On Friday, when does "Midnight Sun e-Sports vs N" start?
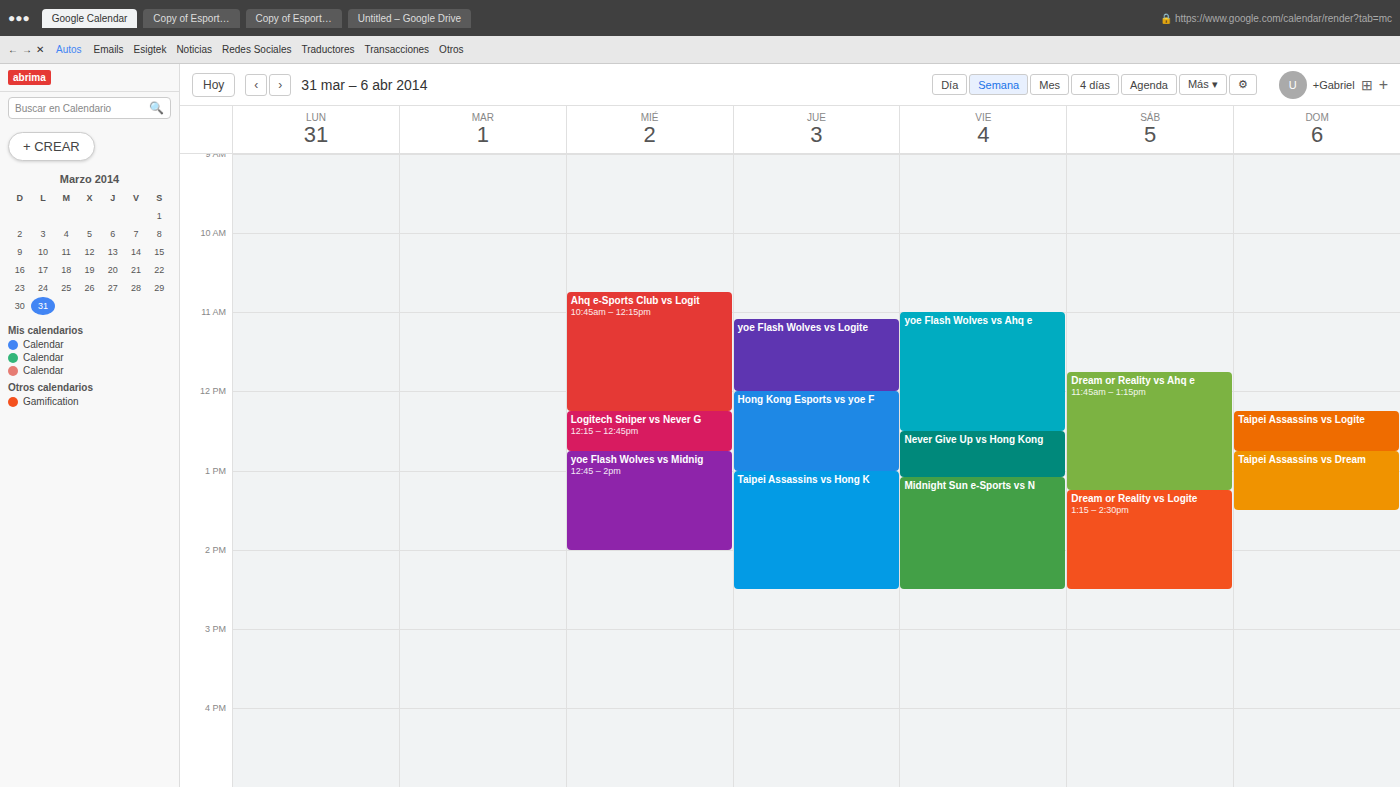
1:05 PM